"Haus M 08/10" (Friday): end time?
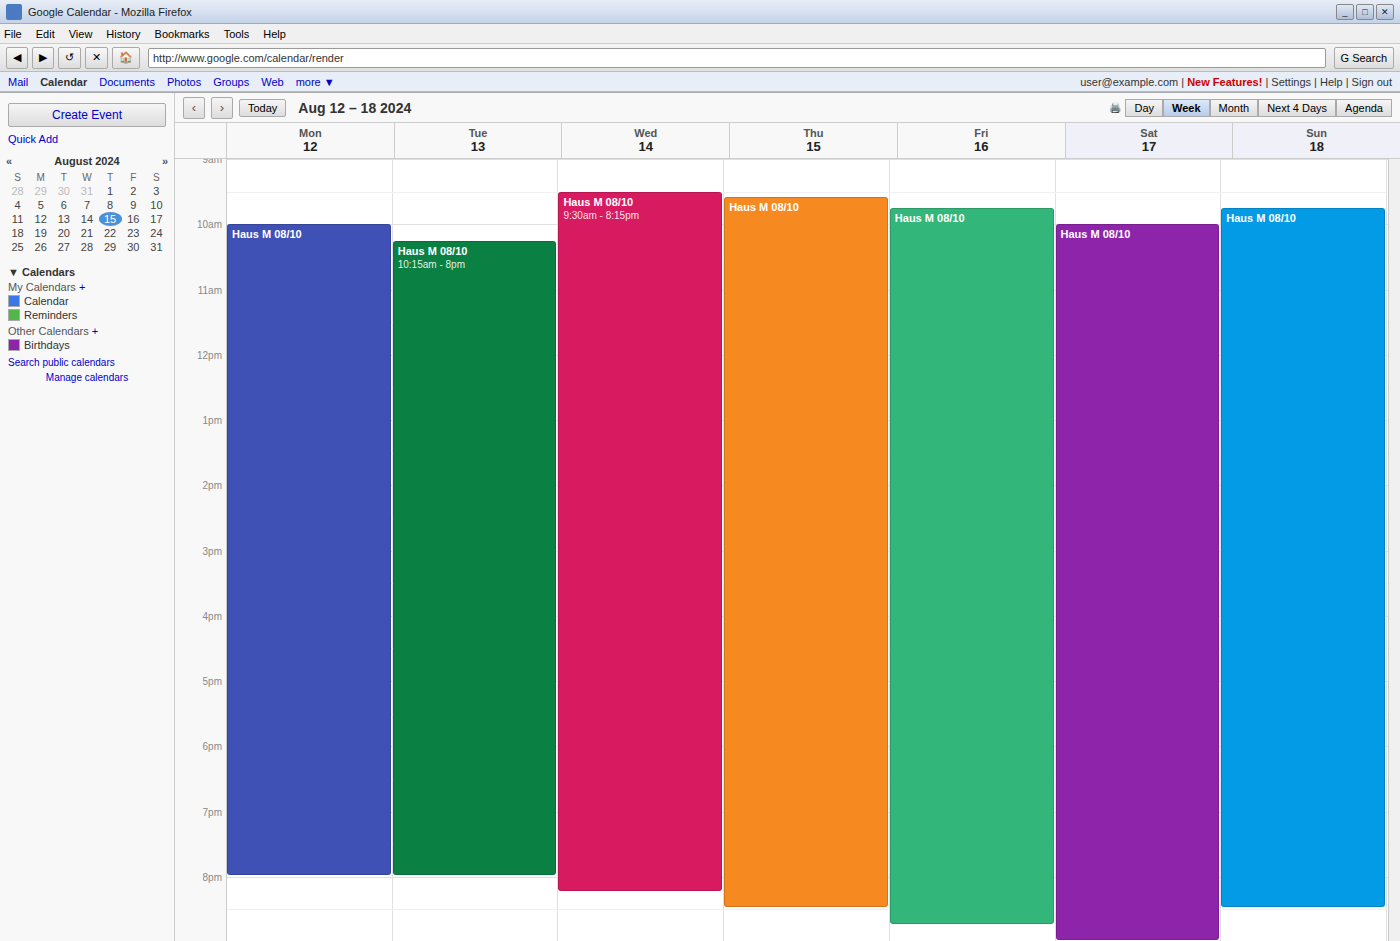
8:45 PM